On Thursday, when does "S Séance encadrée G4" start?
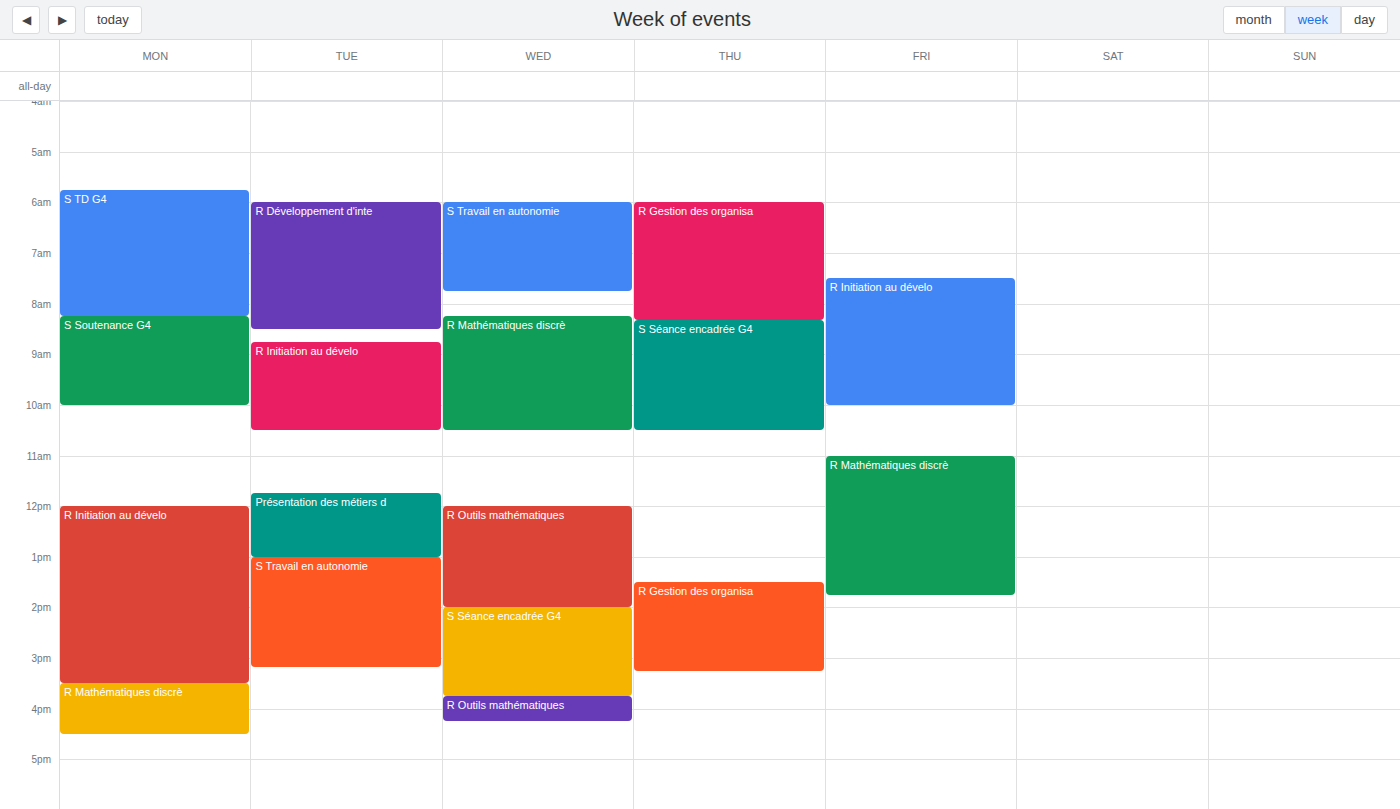
8:20 AM